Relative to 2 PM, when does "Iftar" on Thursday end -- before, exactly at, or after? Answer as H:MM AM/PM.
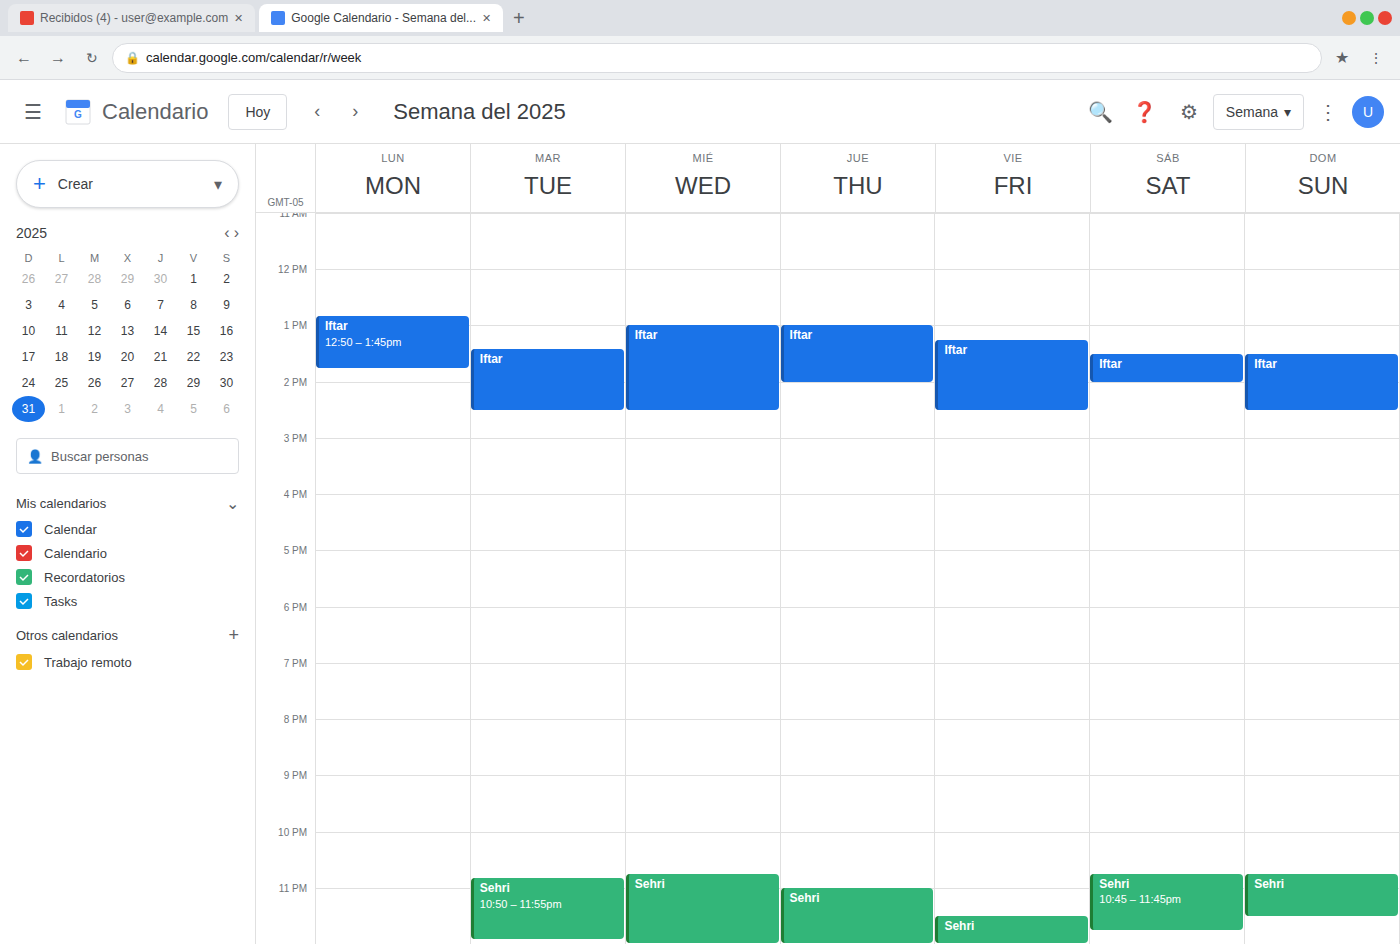
2:00 PM -- exactly at 2 PM, on the 2 PM line.